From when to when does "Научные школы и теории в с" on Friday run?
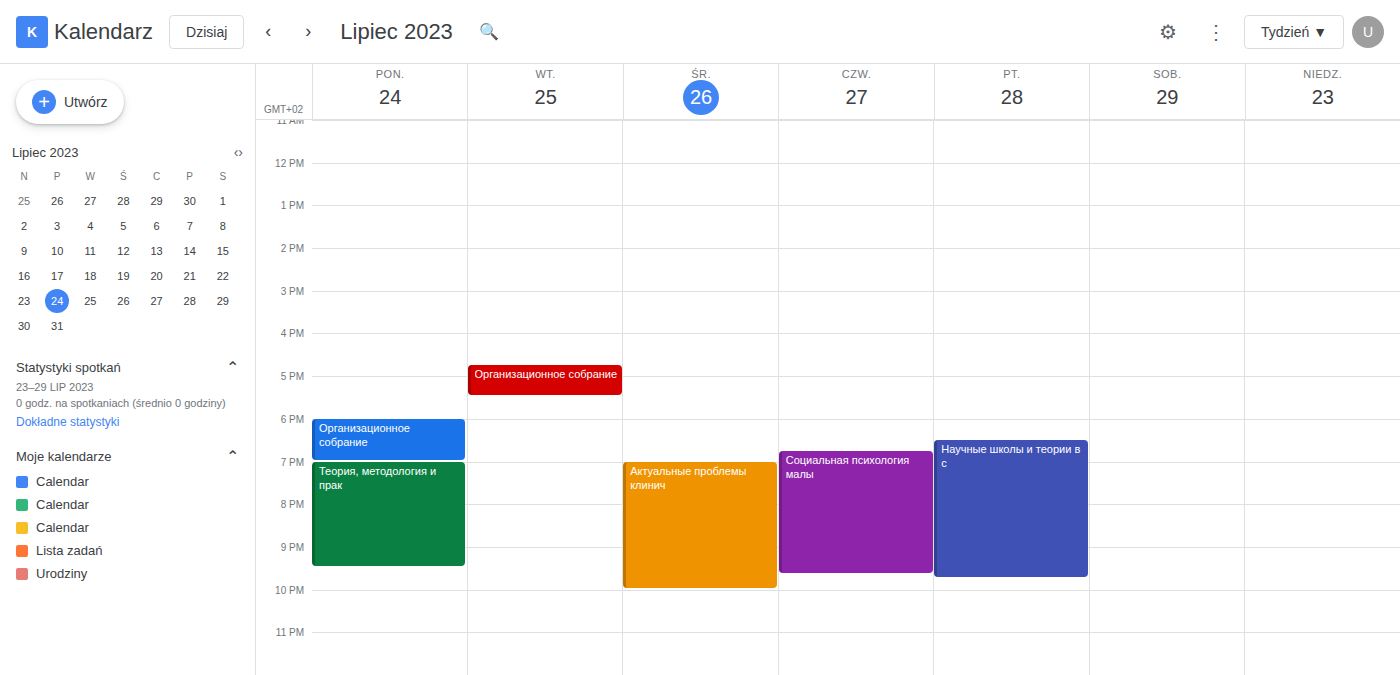
6:30 PM to 9:45 PM